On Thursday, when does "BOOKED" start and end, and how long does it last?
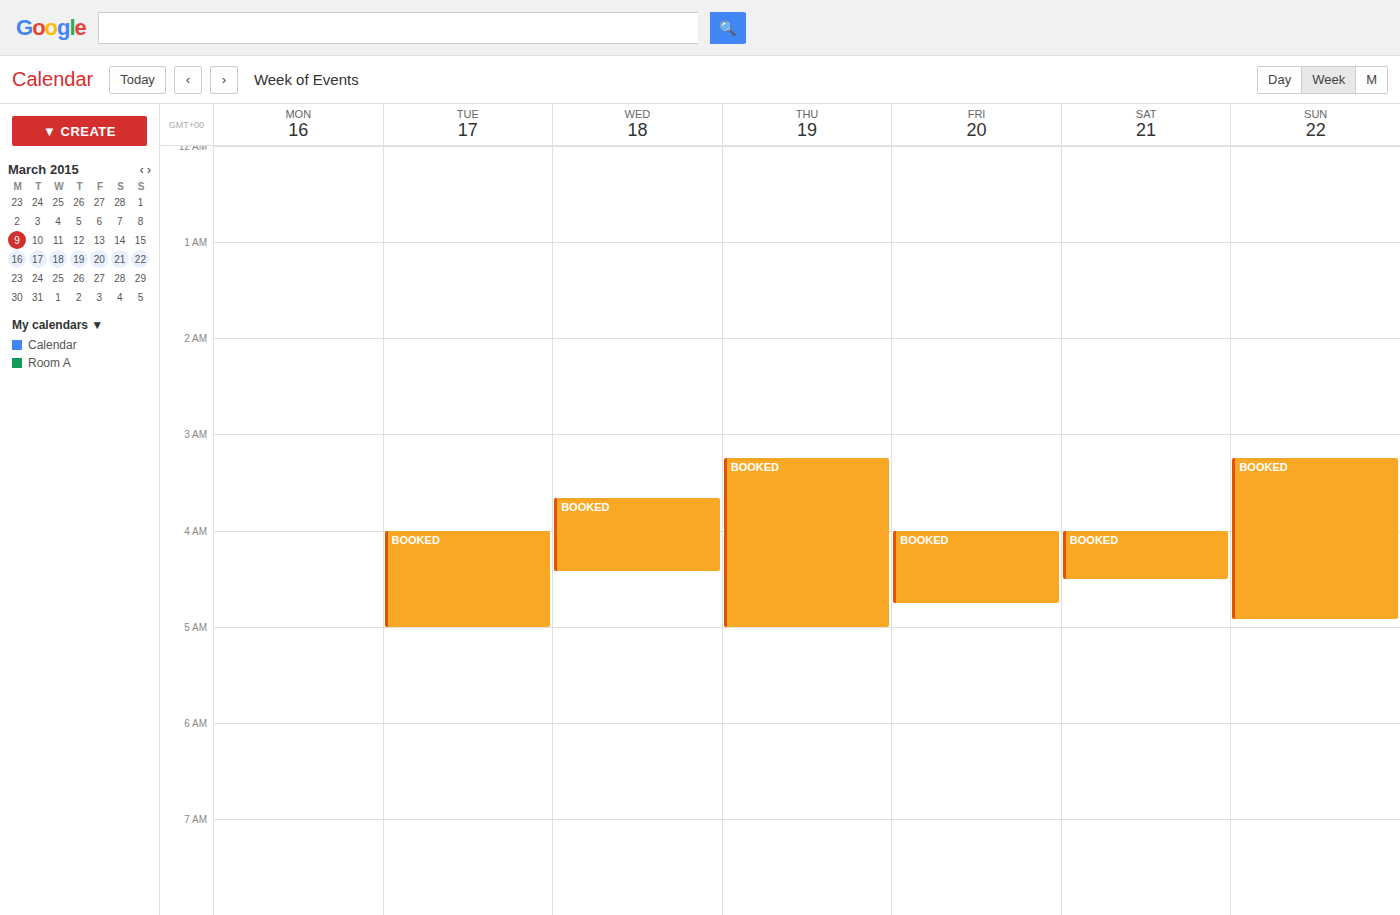
3:15 AM to 5:00 AM, 1 hour 45 minutes